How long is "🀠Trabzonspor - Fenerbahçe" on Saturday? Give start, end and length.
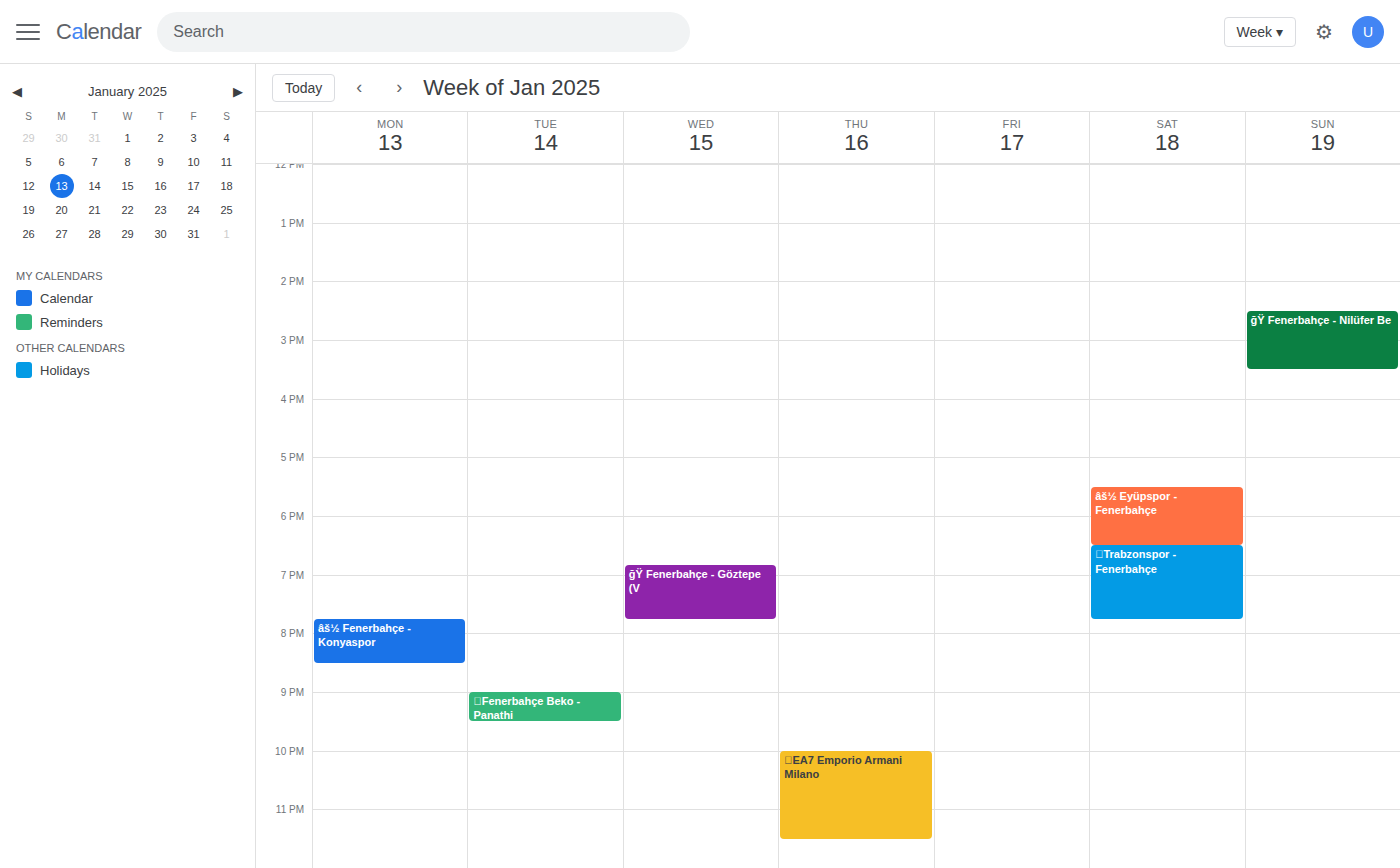
6:30 PM to 7:45 PM, 1 hour 15 minutes